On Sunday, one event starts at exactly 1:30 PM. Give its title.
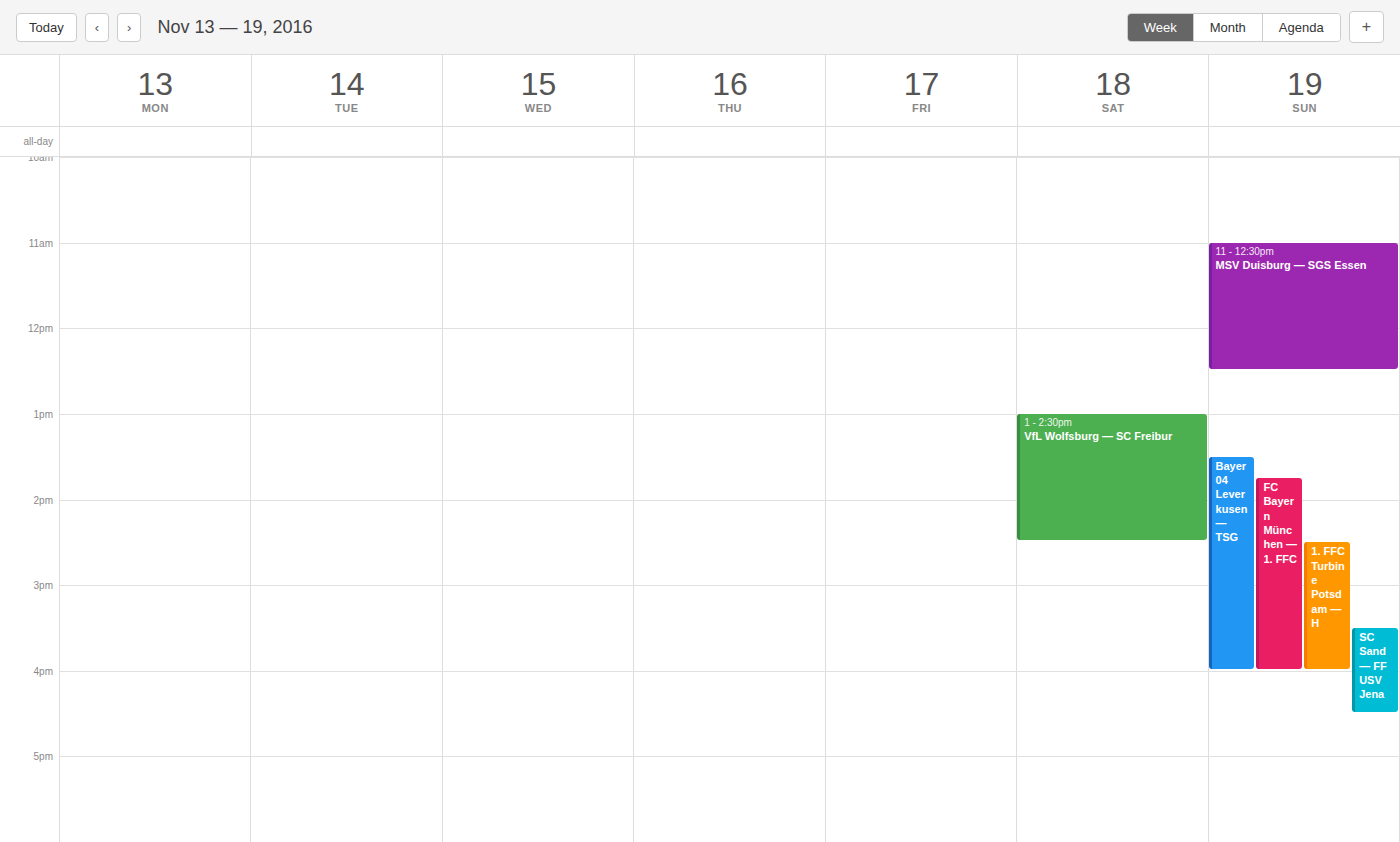
"Bayer 04 Leverkusen — TSG"